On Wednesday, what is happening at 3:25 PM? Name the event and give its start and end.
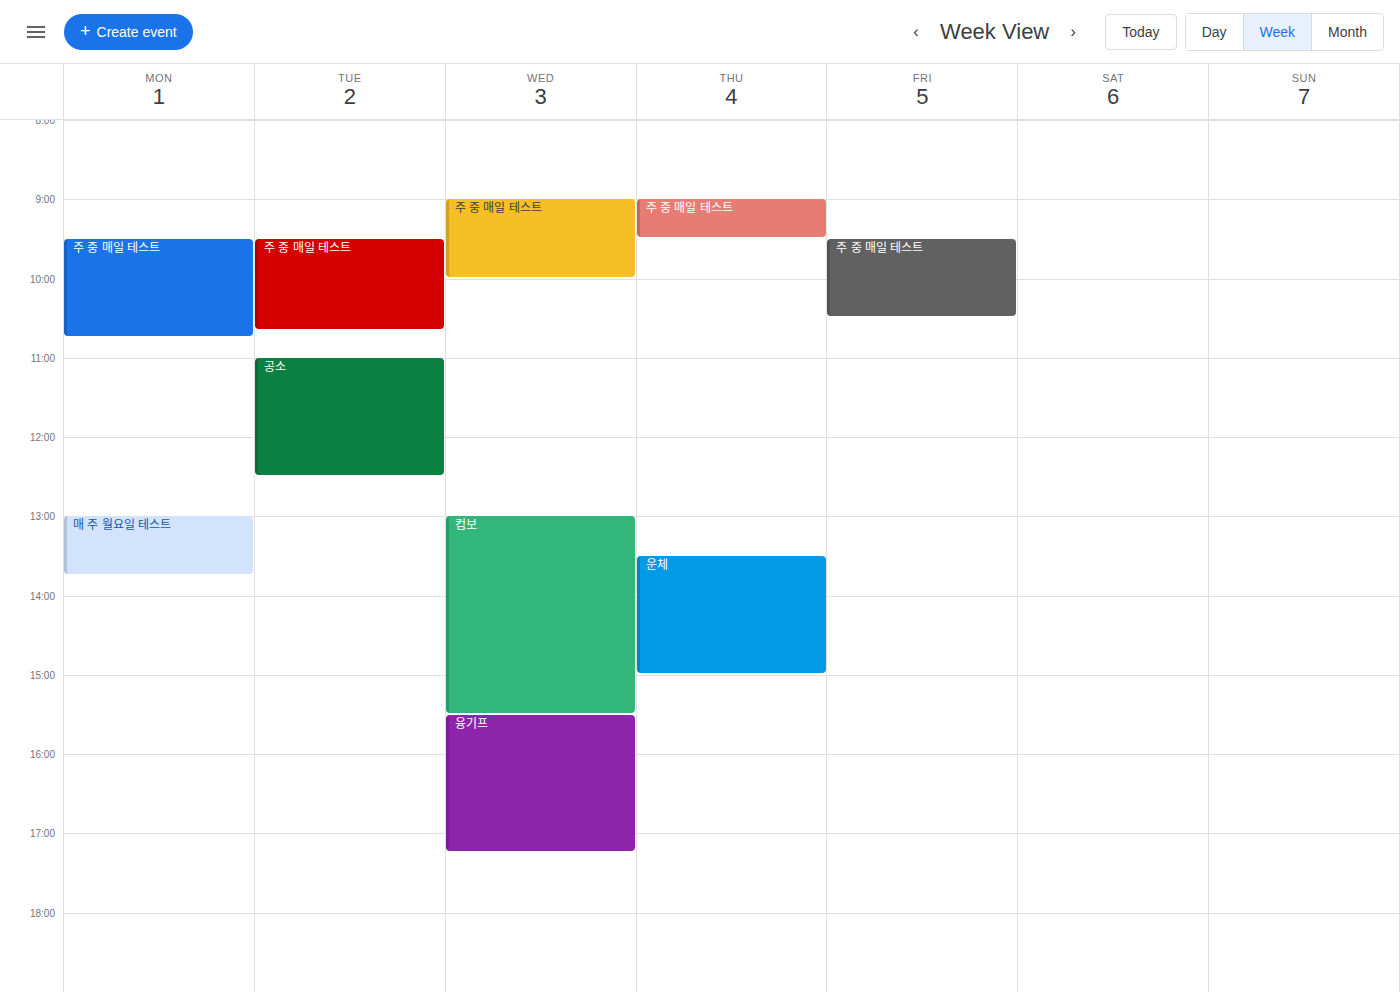
"컴보", 1:00 PM to 3:30 PM